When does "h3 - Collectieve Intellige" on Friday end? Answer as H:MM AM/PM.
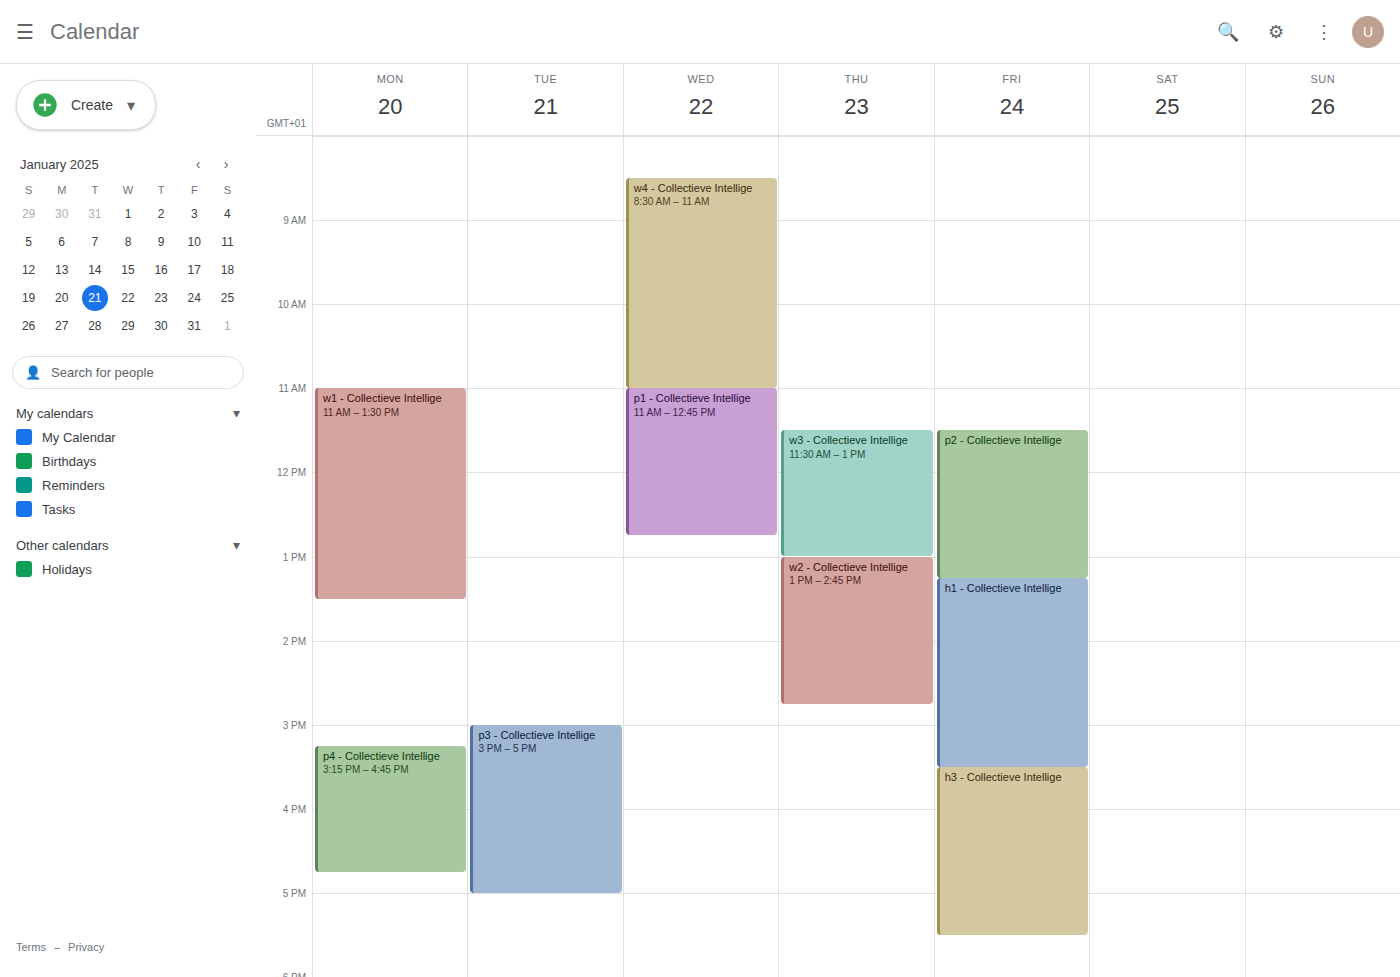
5:30 PM